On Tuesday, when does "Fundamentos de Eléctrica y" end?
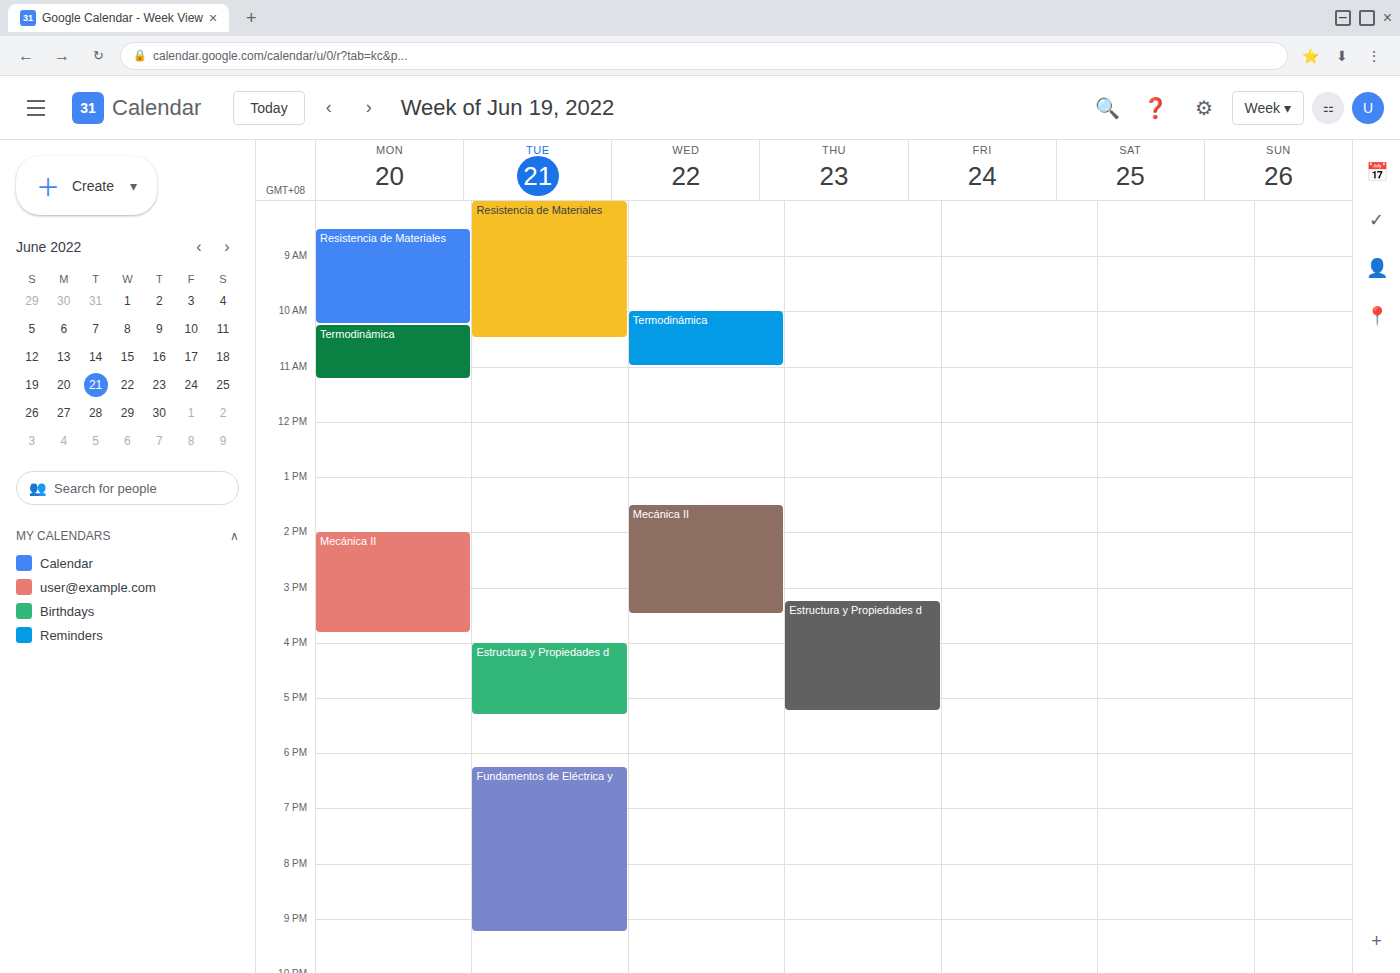
9:15 PM